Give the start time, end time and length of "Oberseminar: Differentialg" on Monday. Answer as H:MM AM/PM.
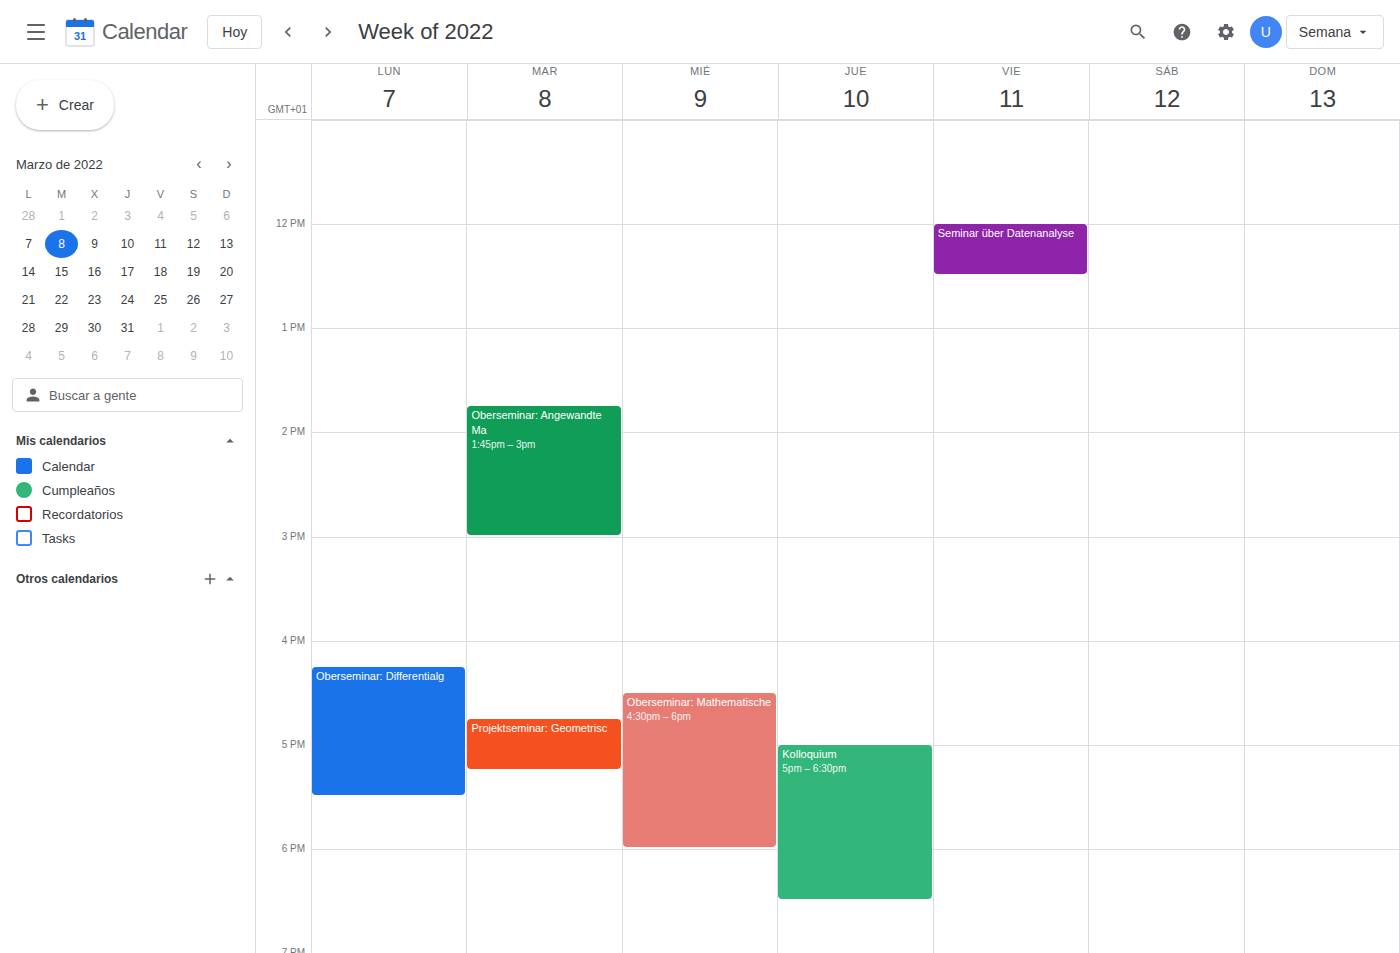
4:15 PM to 5:30 PM, 1 hour 15 minutes